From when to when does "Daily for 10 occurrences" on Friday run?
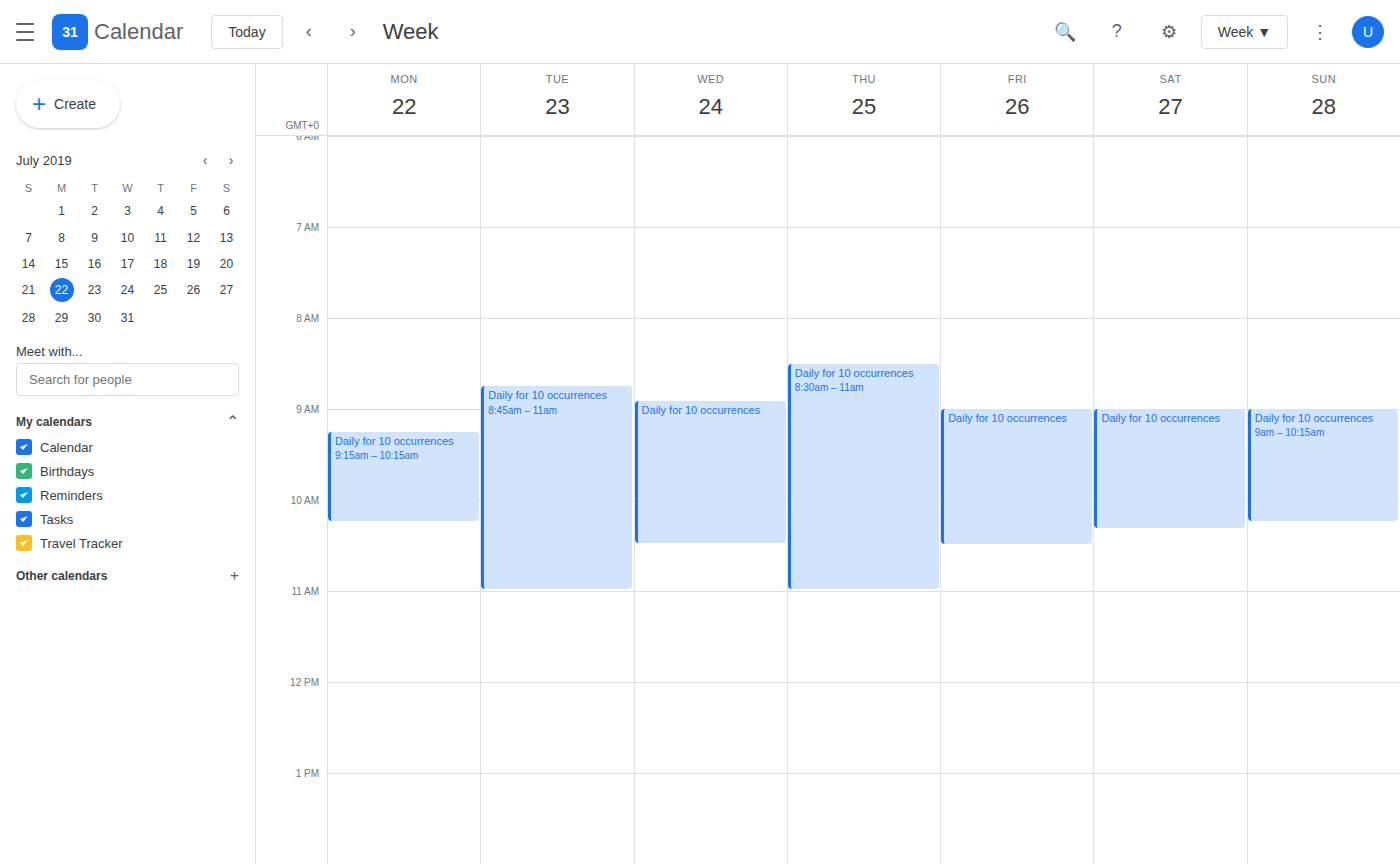
9:00 AM to 10:30 AM